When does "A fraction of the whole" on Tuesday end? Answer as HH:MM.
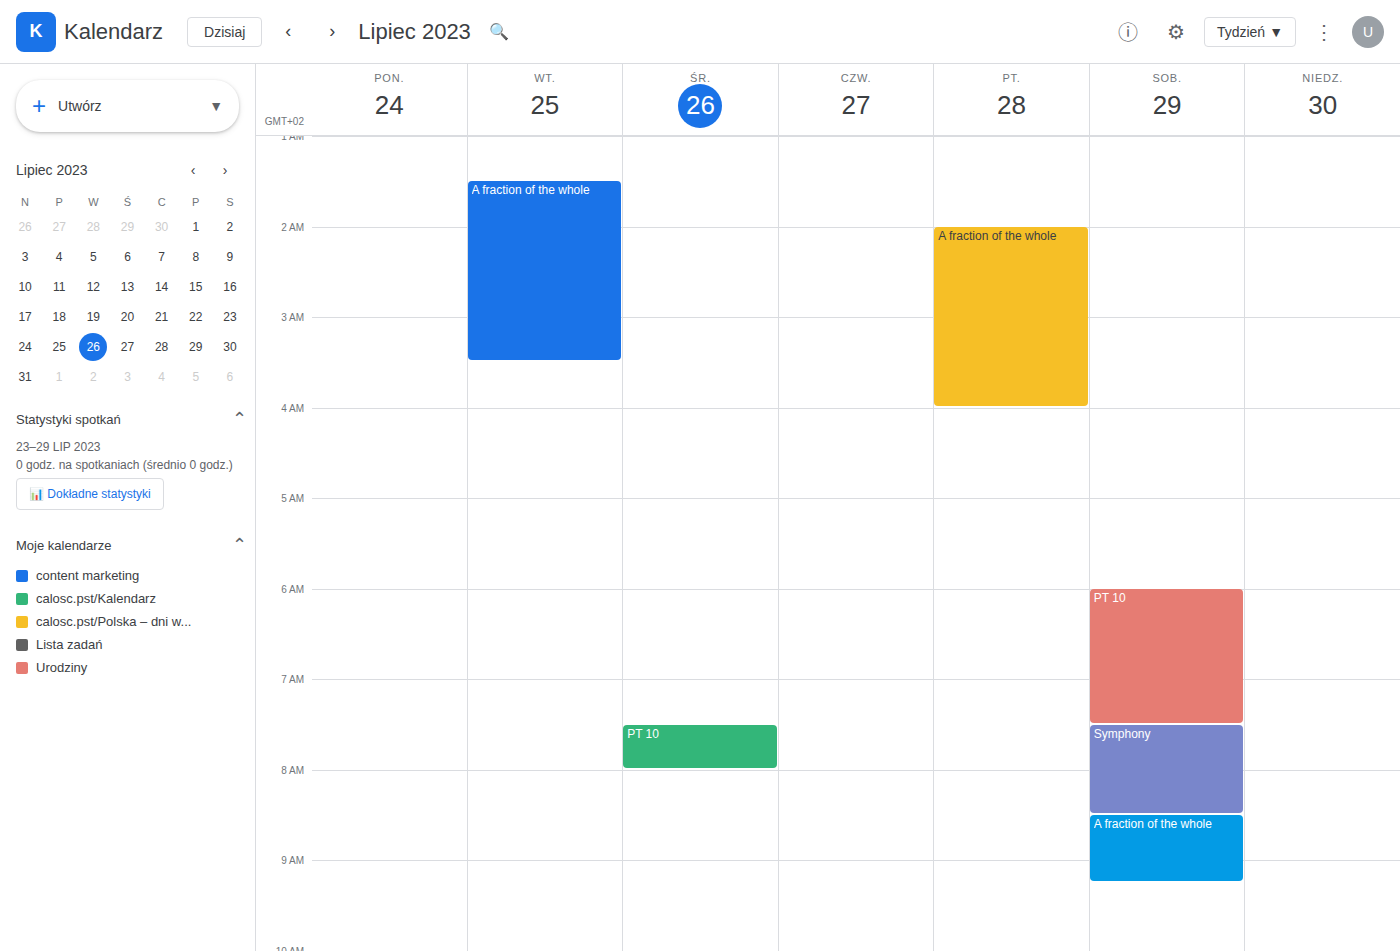
03:30